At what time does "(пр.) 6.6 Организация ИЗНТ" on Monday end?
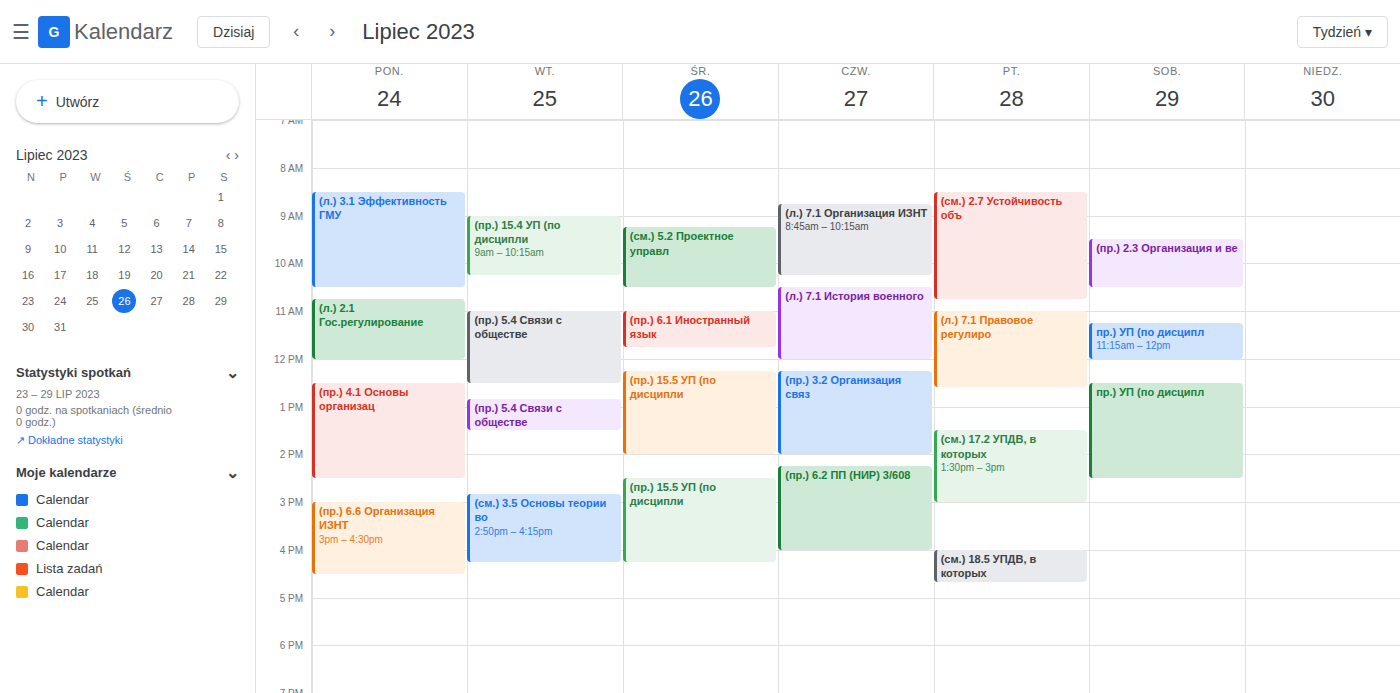
4:30 PM